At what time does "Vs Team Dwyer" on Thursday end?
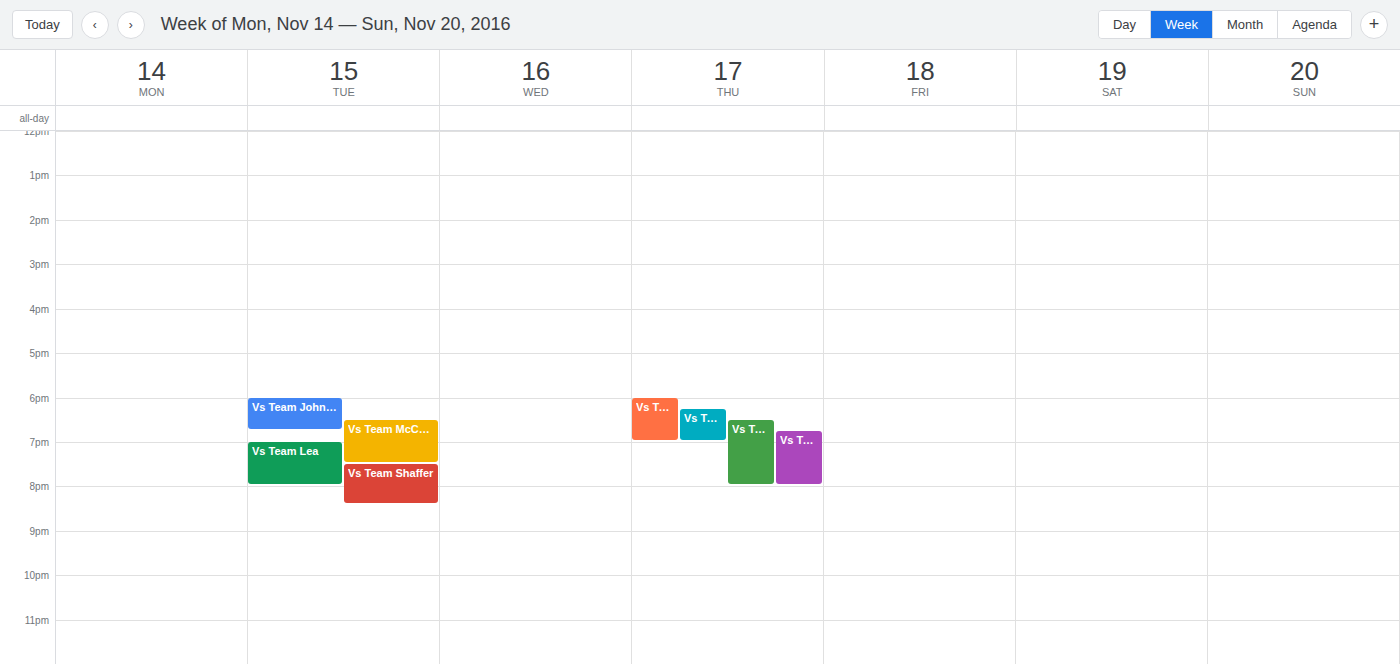
8:00 PM